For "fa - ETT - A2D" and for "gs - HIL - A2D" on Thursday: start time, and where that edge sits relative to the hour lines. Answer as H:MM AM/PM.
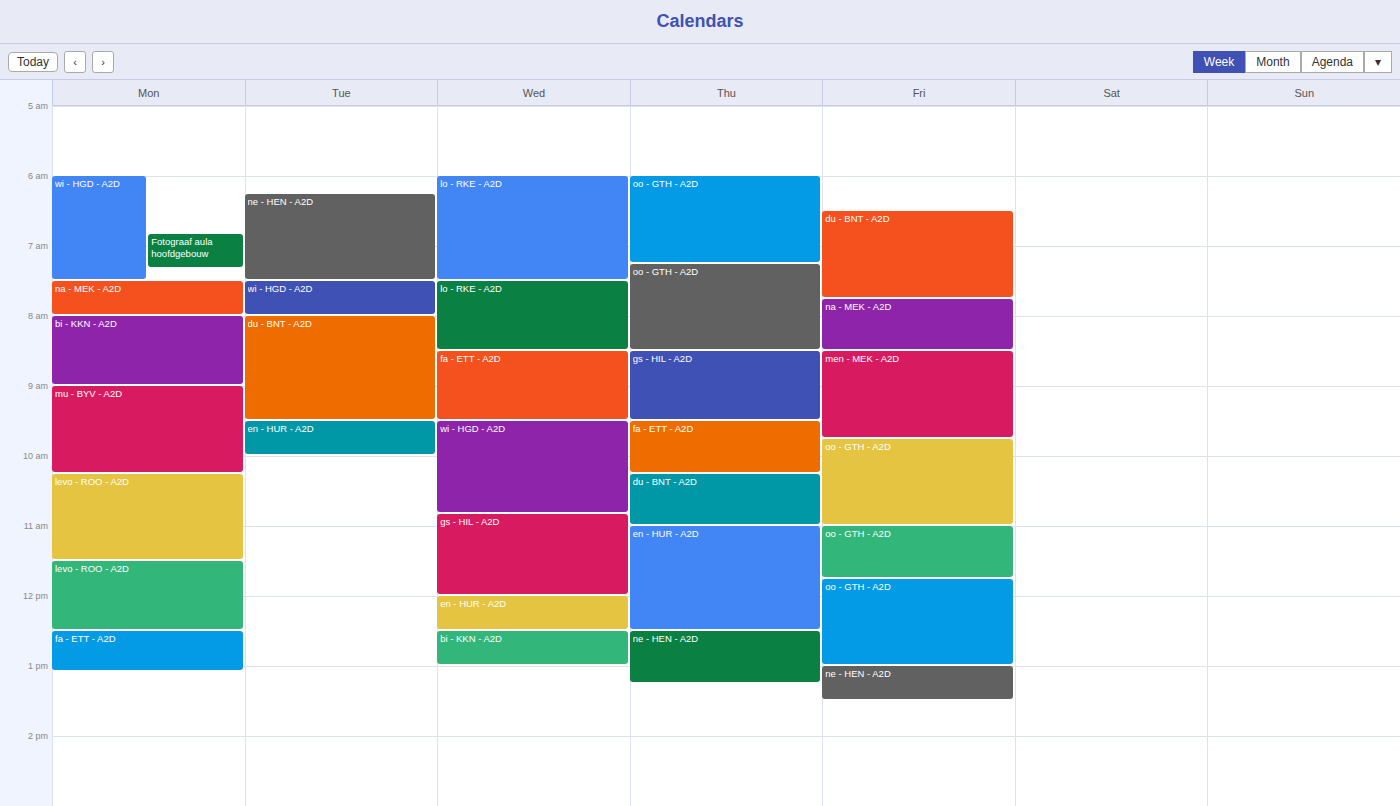
"fa - ETT - A2D": 9:30 AM, halfway between the 9 AM and 10 AM lines. "gs - HIL - A2D": 8:30 AM, halfway between the 8 AM and 9 AM lines.